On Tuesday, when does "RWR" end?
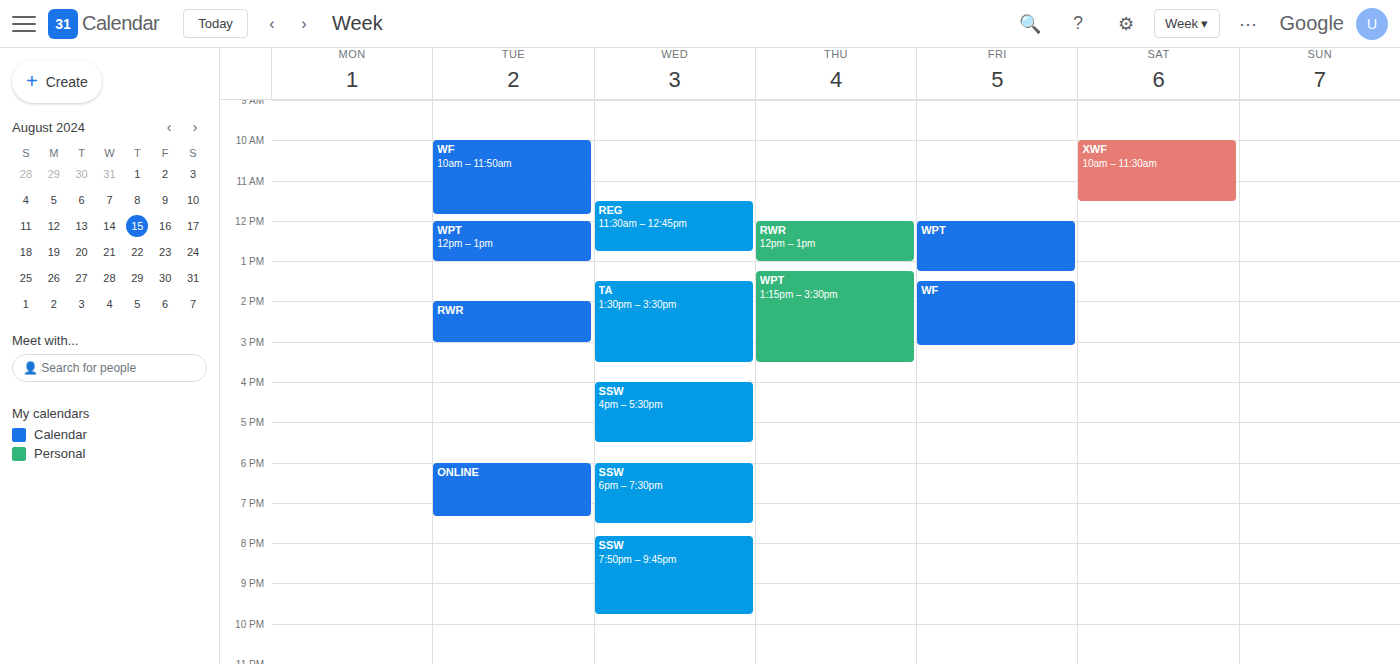
3:00 PM